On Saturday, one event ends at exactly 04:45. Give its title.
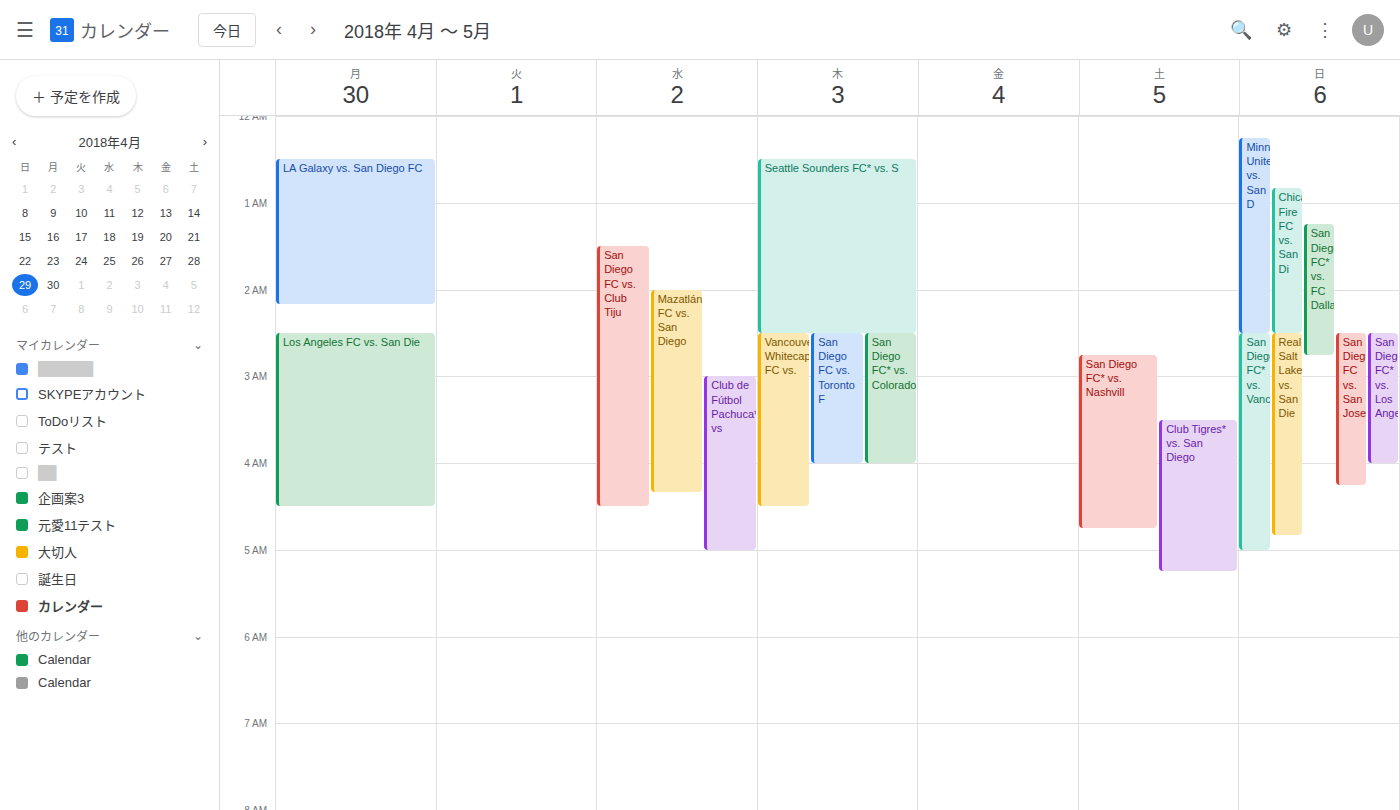
"San Diego FC* vs. Nashvill"